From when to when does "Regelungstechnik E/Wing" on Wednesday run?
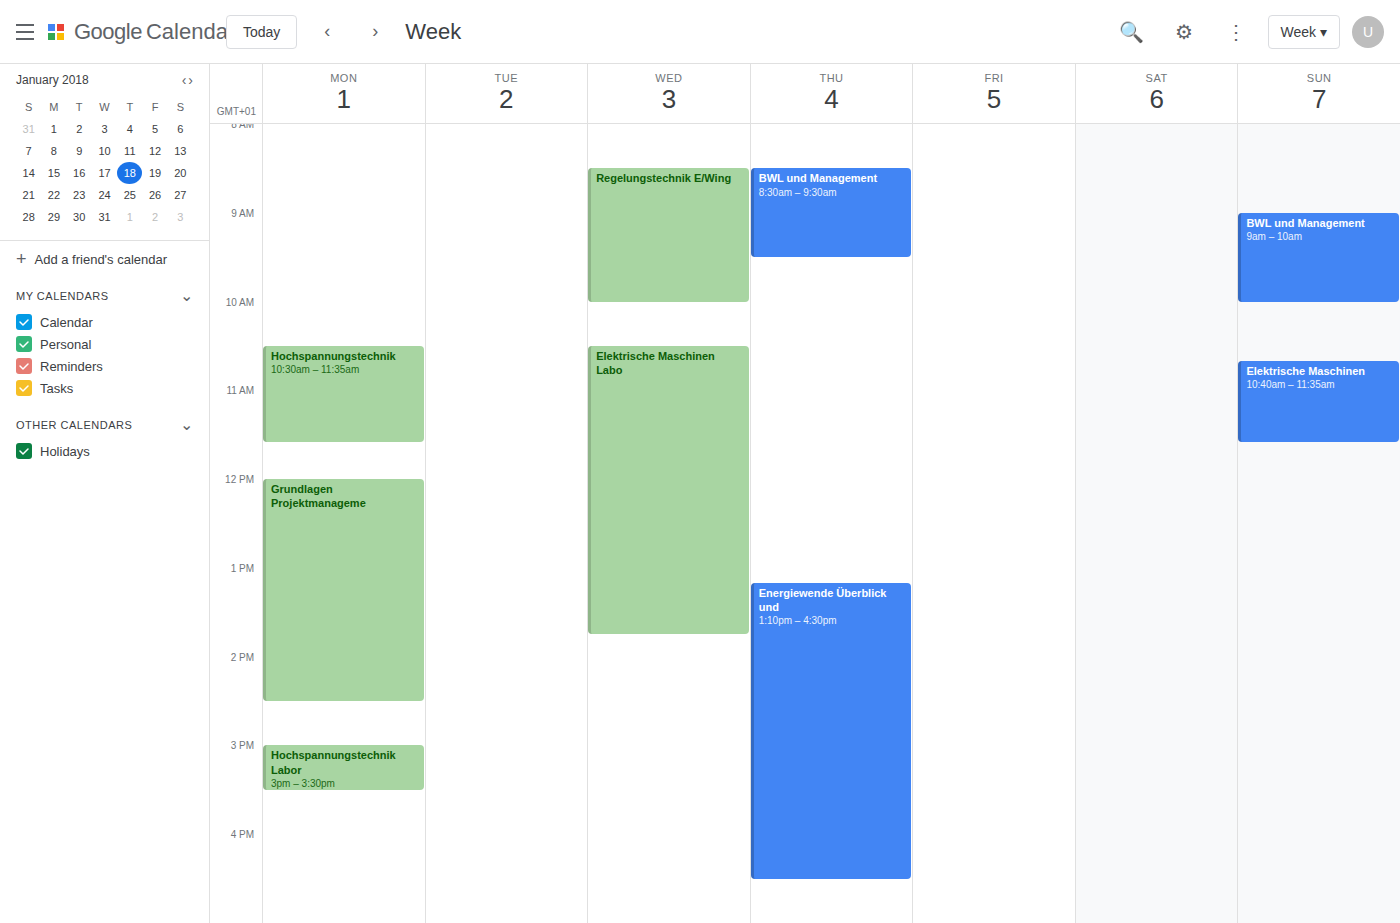
8:30 AM to 10:00 AM